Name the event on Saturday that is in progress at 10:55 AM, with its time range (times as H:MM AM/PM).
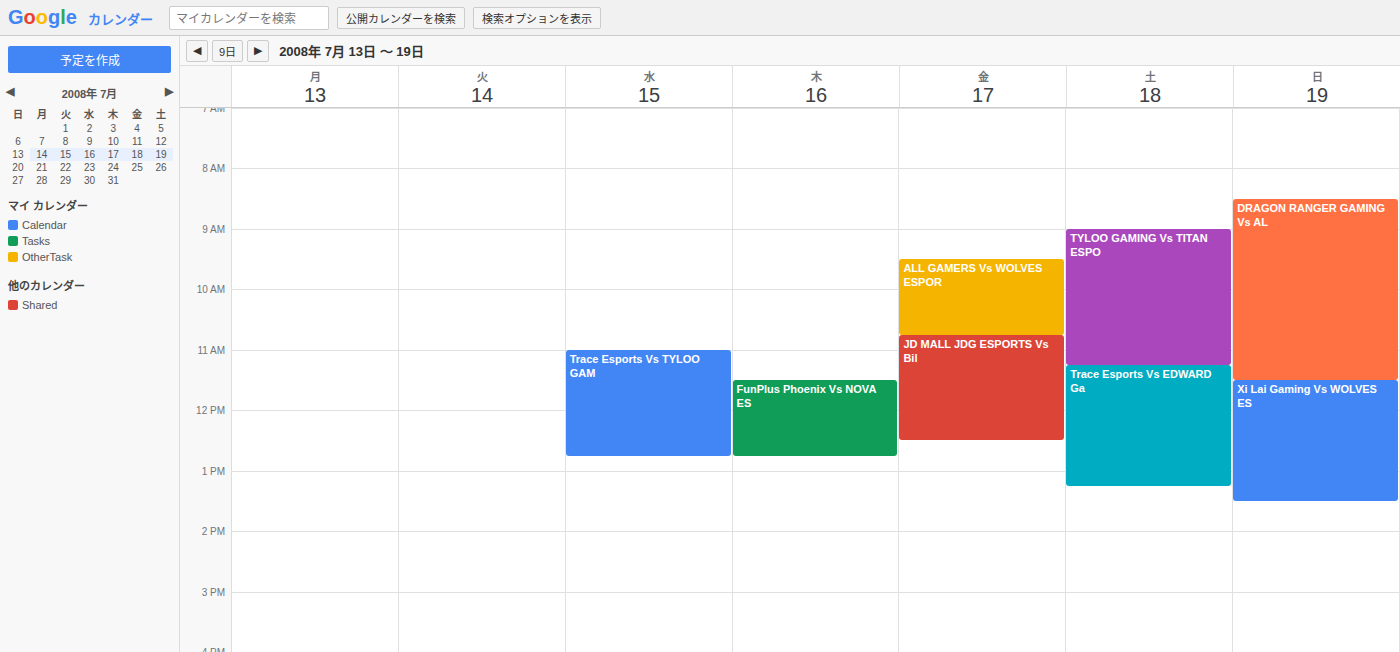
"TYLOO GAMING Vs TITAN ESPO", 9:00 AM to 11:15 AM